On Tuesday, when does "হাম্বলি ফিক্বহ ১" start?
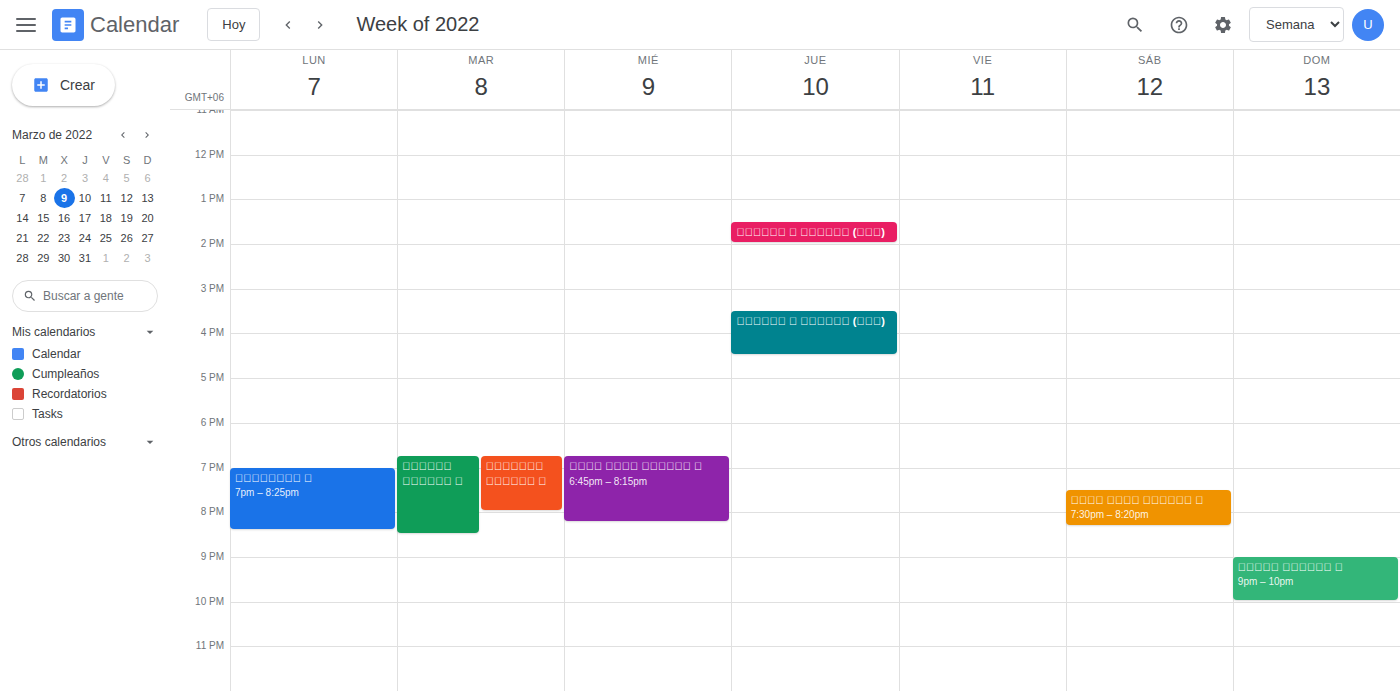
6:45 PM